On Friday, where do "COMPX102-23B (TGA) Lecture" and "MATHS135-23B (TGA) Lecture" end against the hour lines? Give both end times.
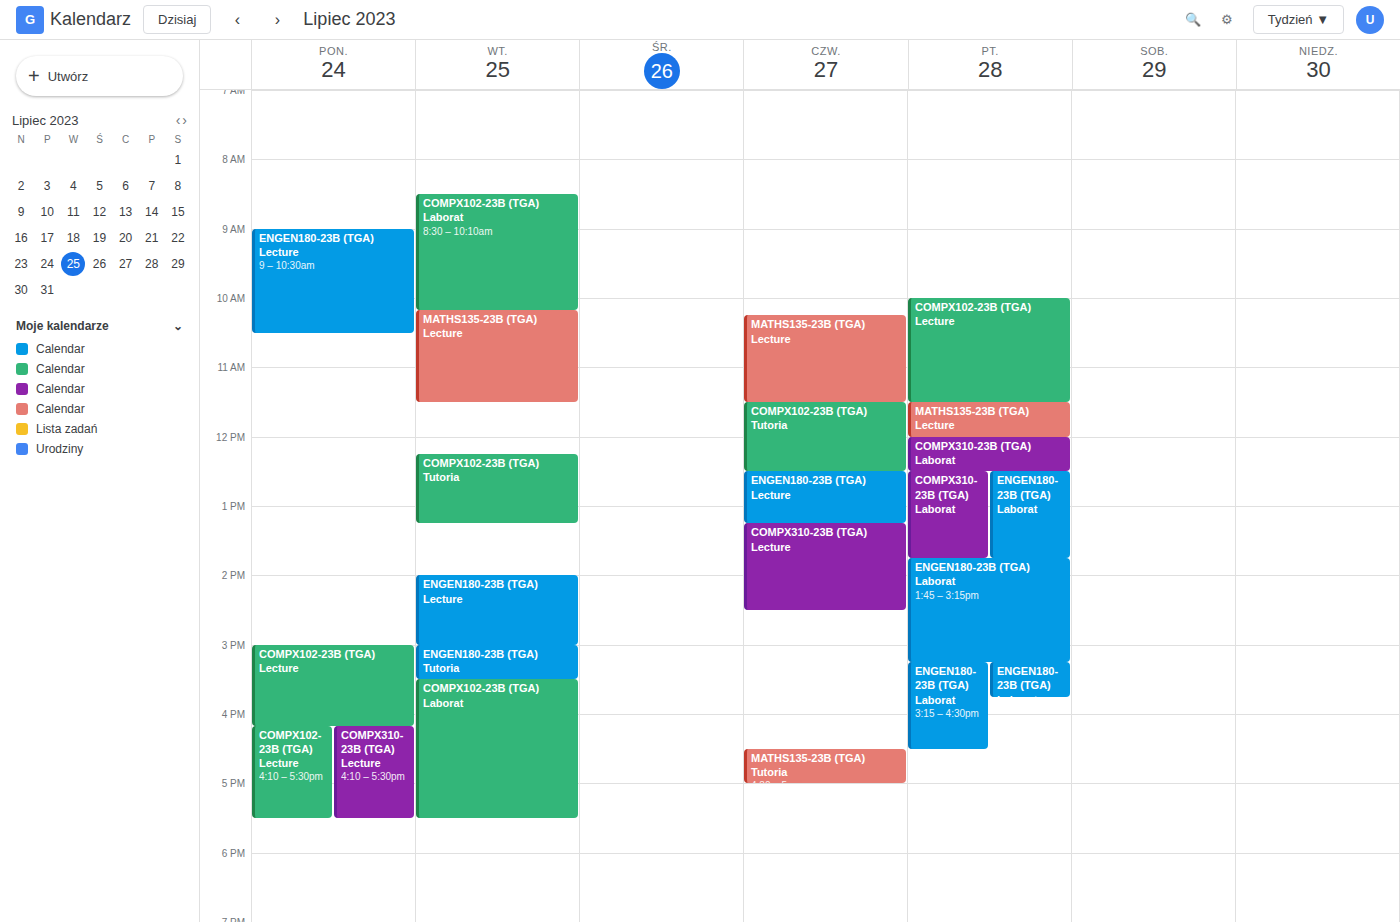
"COMPX102-23B (TGA) Lecture": 11:30 AM, halfway between the 11 AM and 12 PM lines. "MATHS135-23B (TGA) Lecture": 12:00 PM, exactly on the 12 PM line.